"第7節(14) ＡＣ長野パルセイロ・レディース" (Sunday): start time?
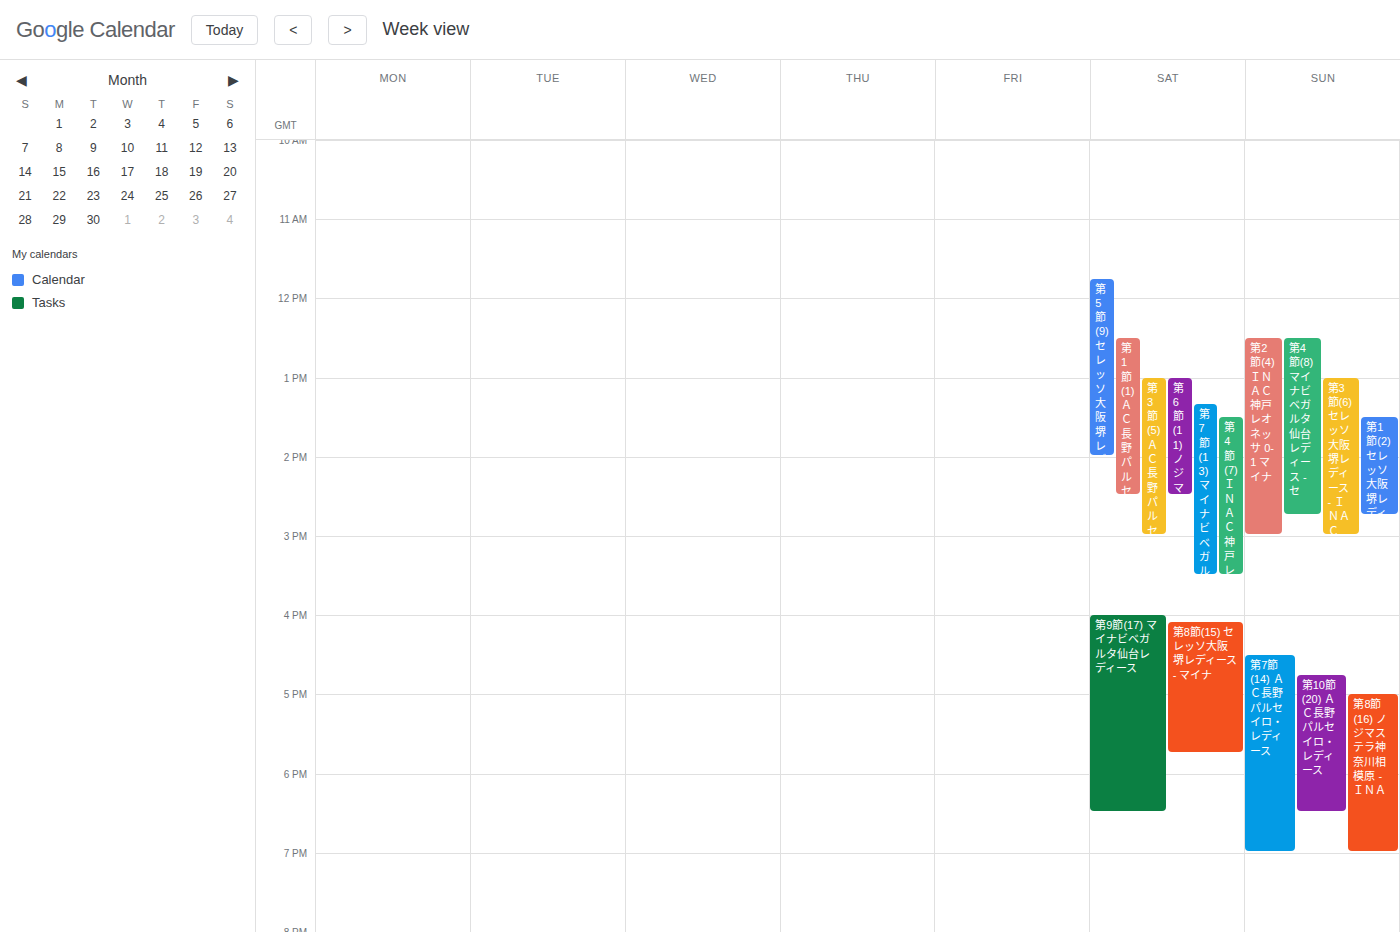
4:30 PM